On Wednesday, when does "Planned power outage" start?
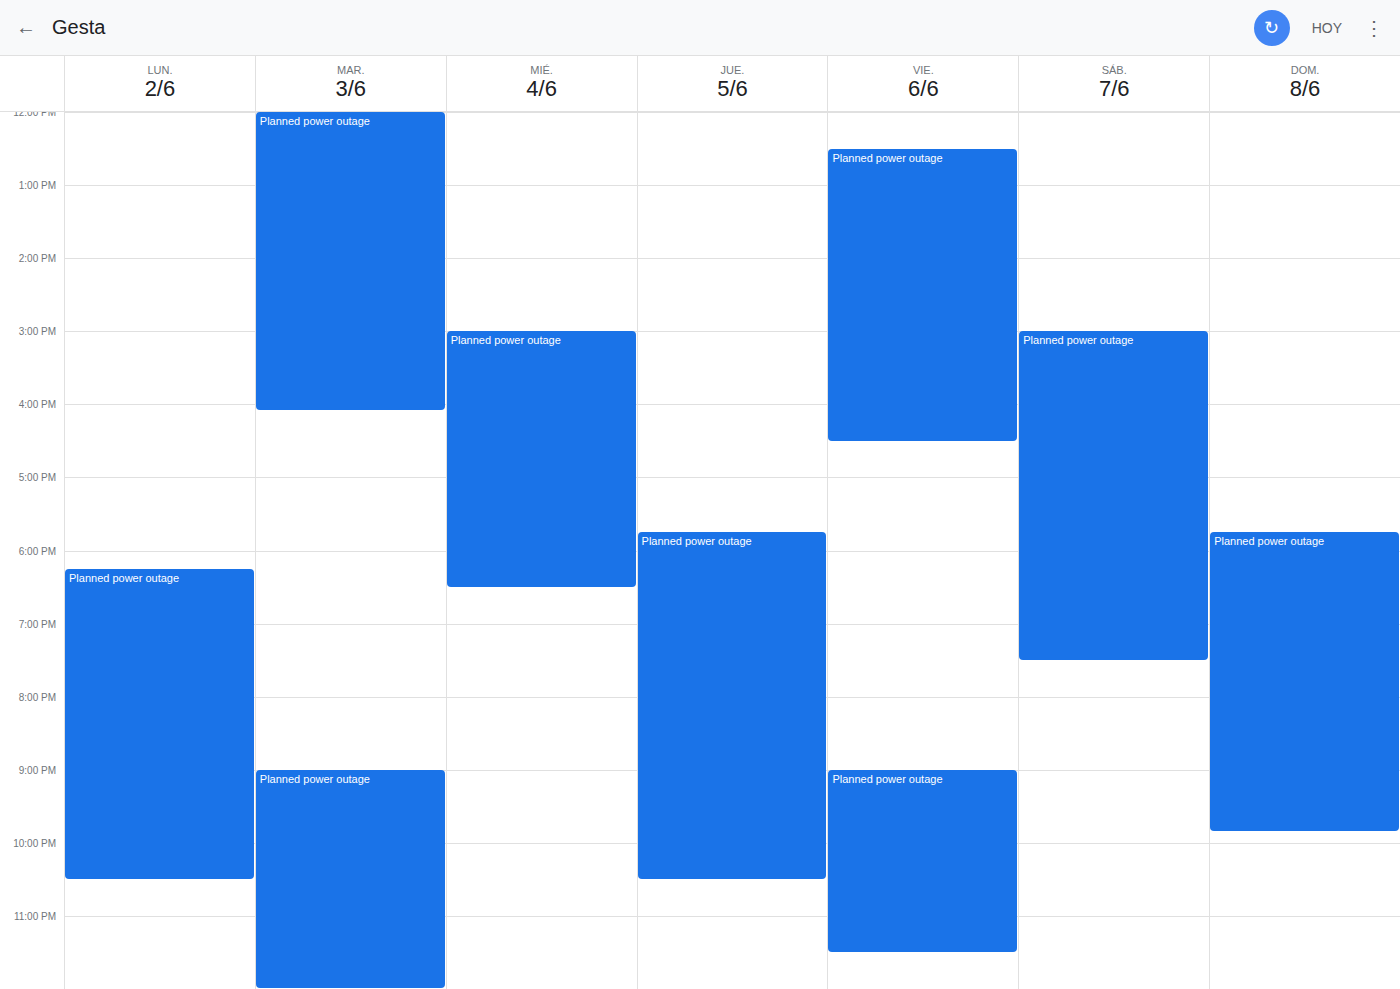
3:00 PM